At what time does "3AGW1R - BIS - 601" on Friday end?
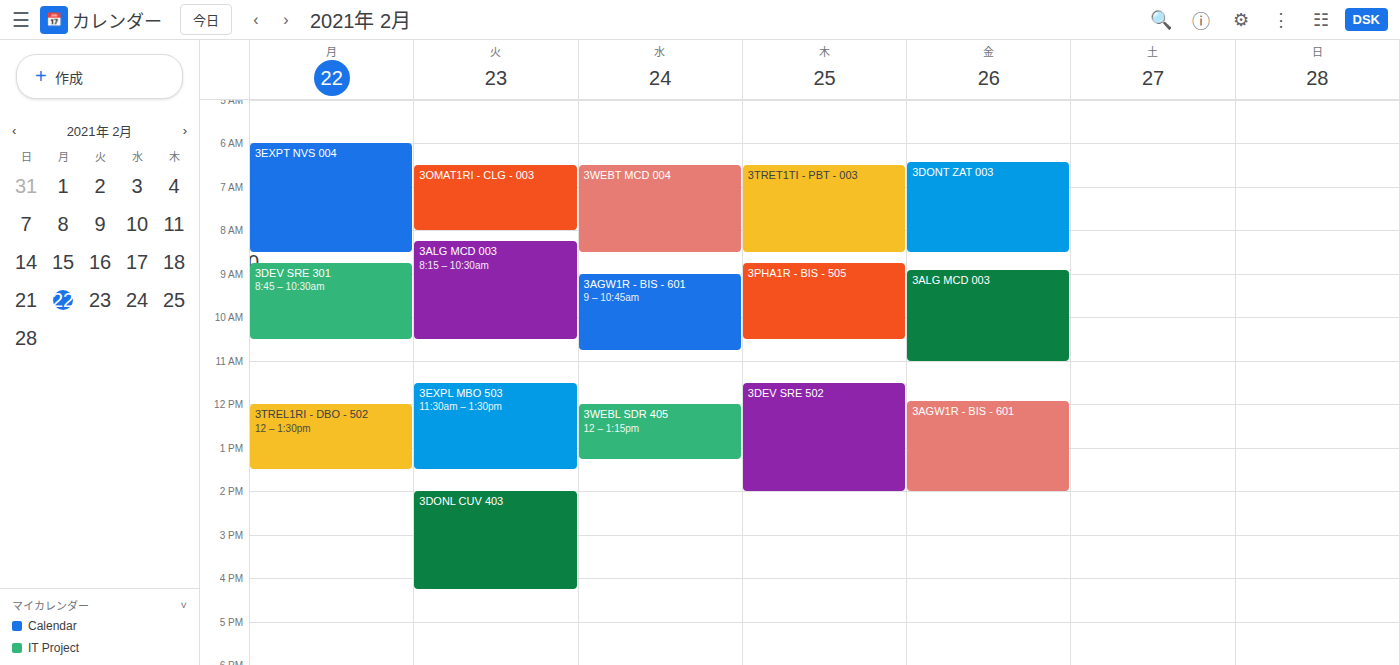
2:00 PM